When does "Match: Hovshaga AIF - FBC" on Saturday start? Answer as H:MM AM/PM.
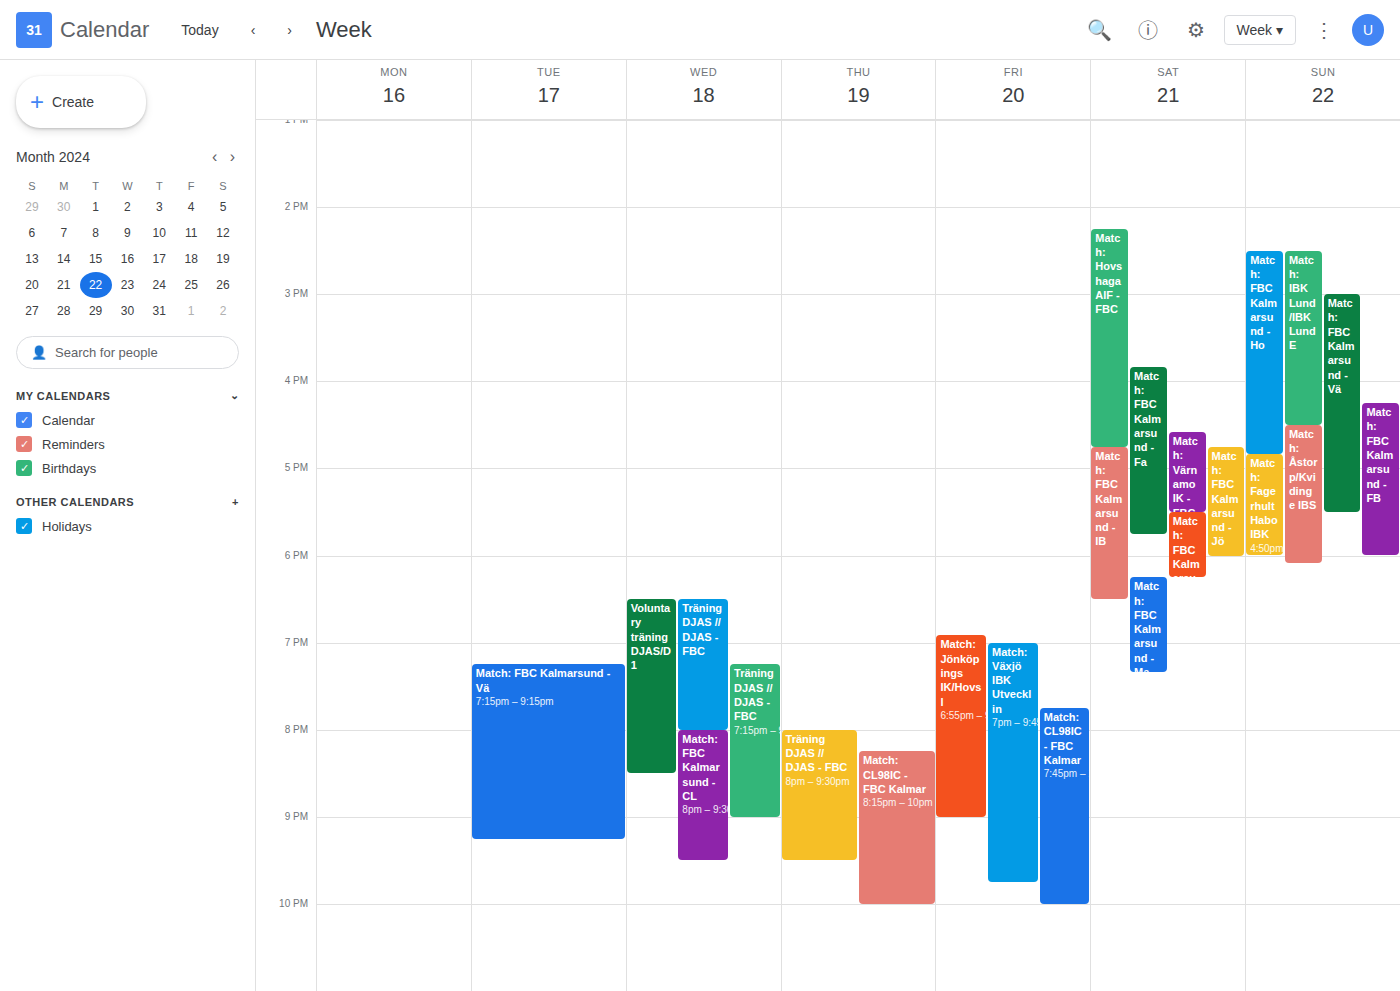
2:15 PM